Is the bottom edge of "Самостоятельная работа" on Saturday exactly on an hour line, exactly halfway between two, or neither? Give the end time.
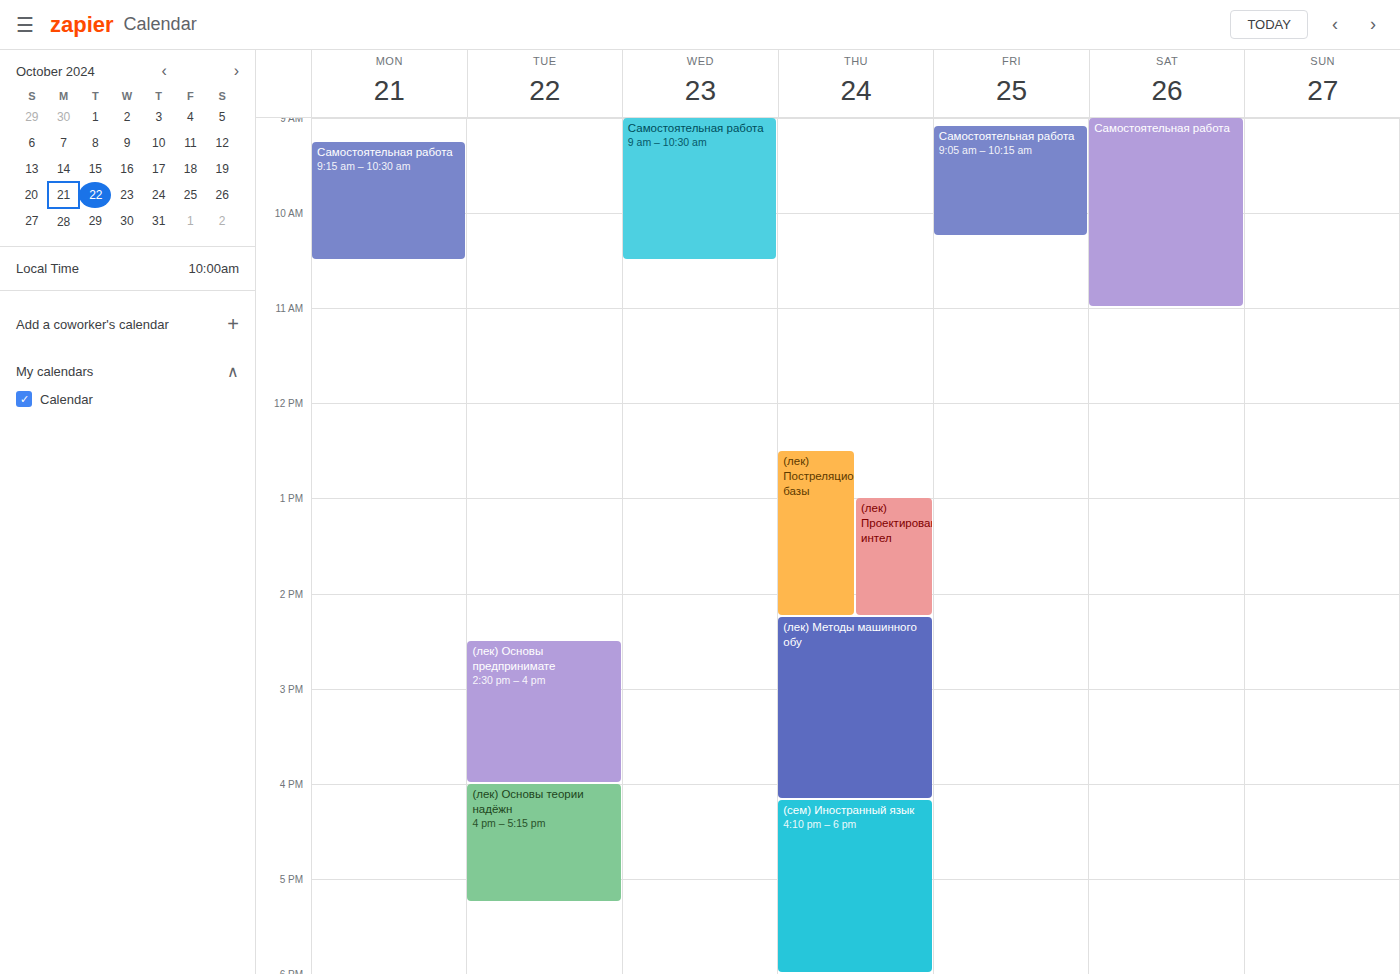
11:00 AM -- exactly on the 11 AM line.